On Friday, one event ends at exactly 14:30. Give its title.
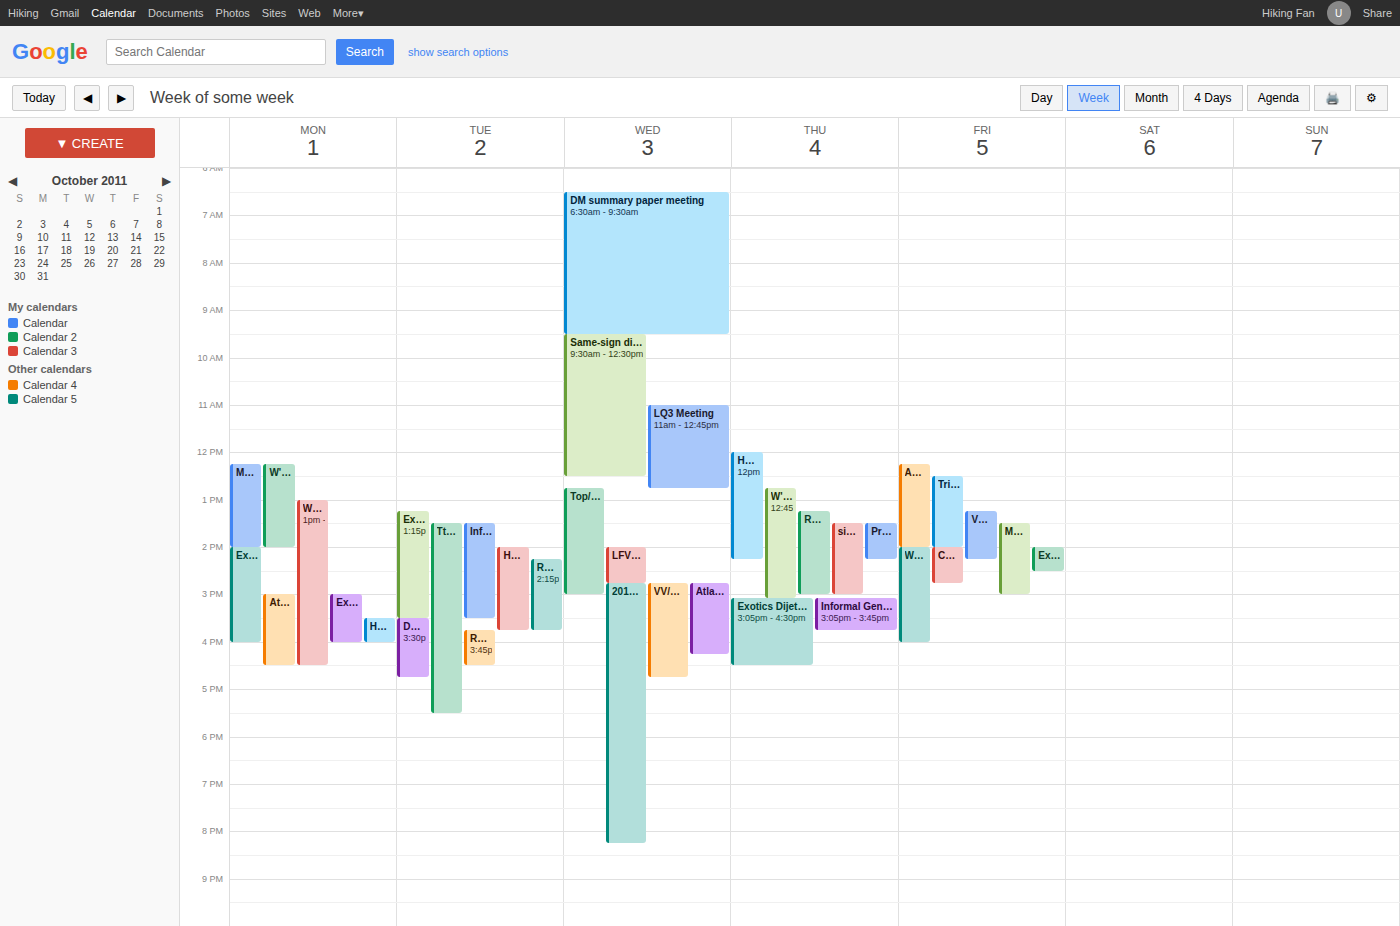
"Exotics HH-->4b Exotics An"